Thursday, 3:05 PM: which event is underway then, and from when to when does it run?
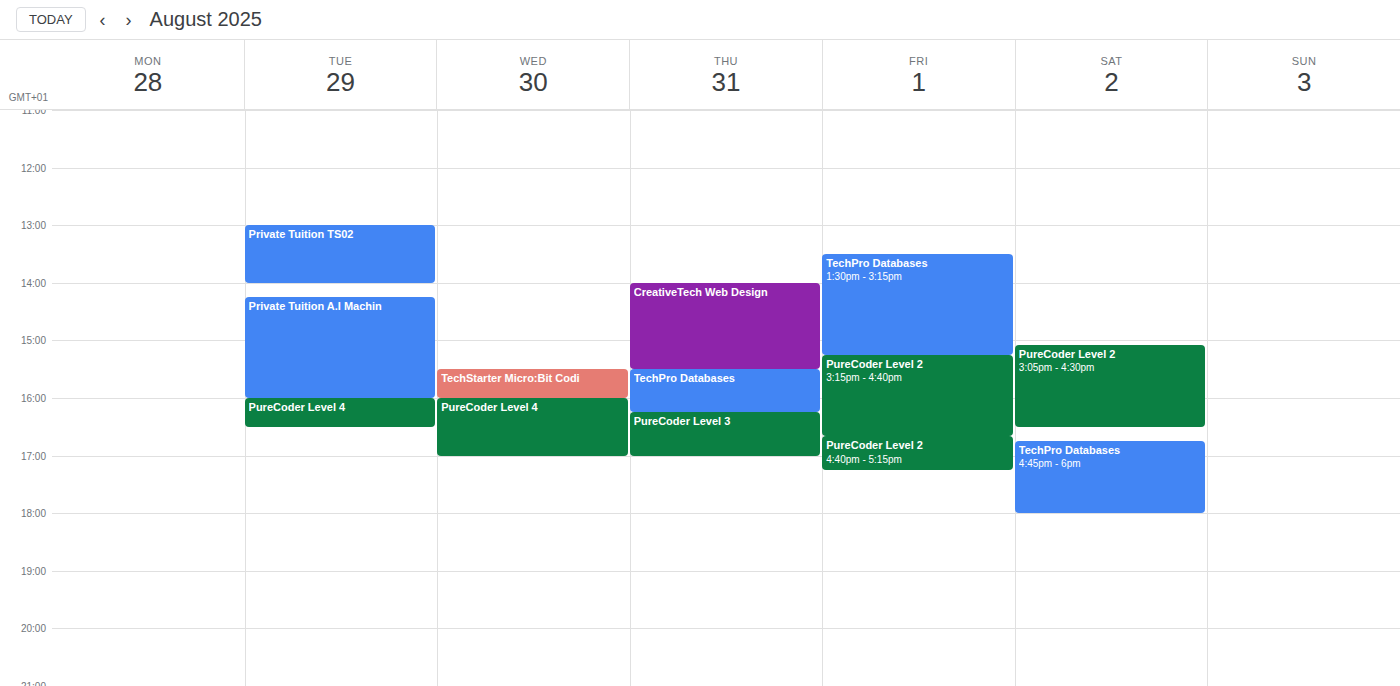
"CreativeTech Web Design", 2:00 PM to 3:30 PM